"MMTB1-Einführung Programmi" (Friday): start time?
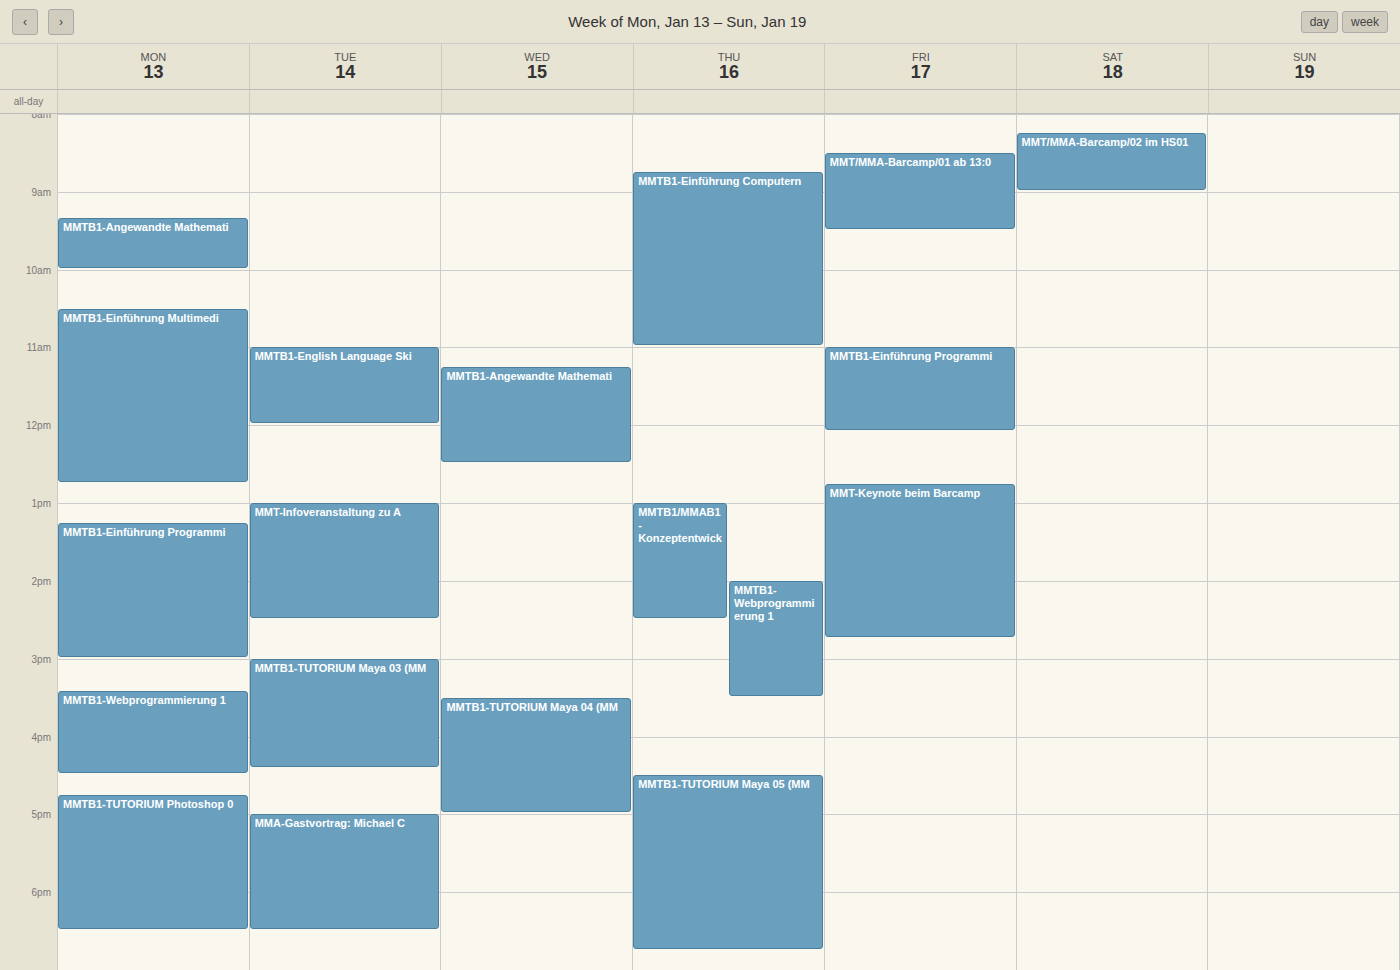
11:00 AM